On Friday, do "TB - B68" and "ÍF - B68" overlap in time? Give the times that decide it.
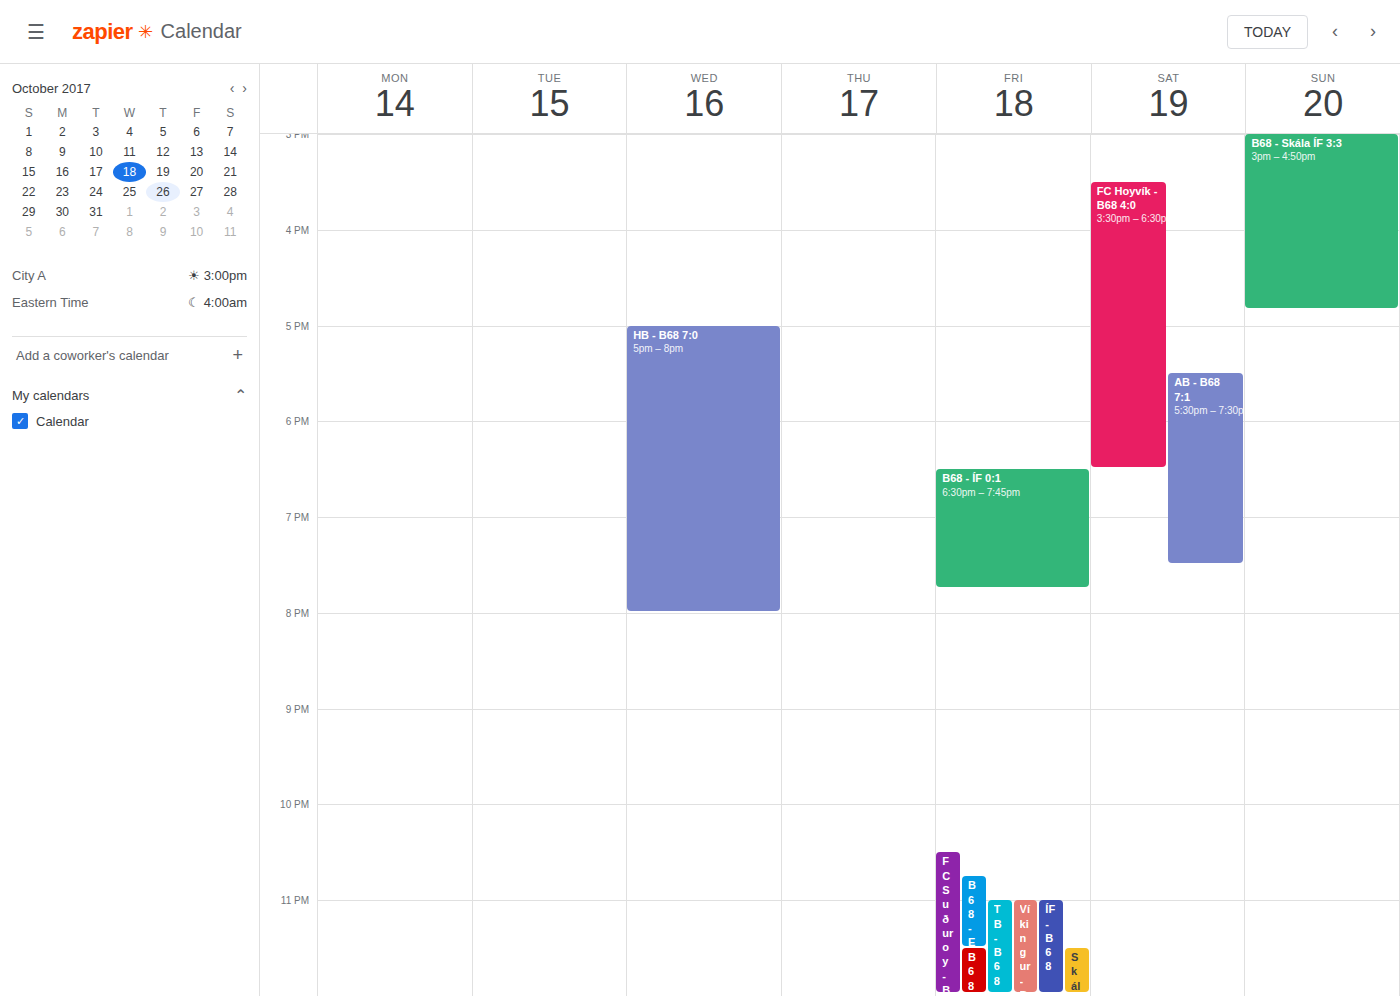
"TB - B68" runs 11:00 PM to 12:00 AM, inside "ÍF - B68" -- they overlap.